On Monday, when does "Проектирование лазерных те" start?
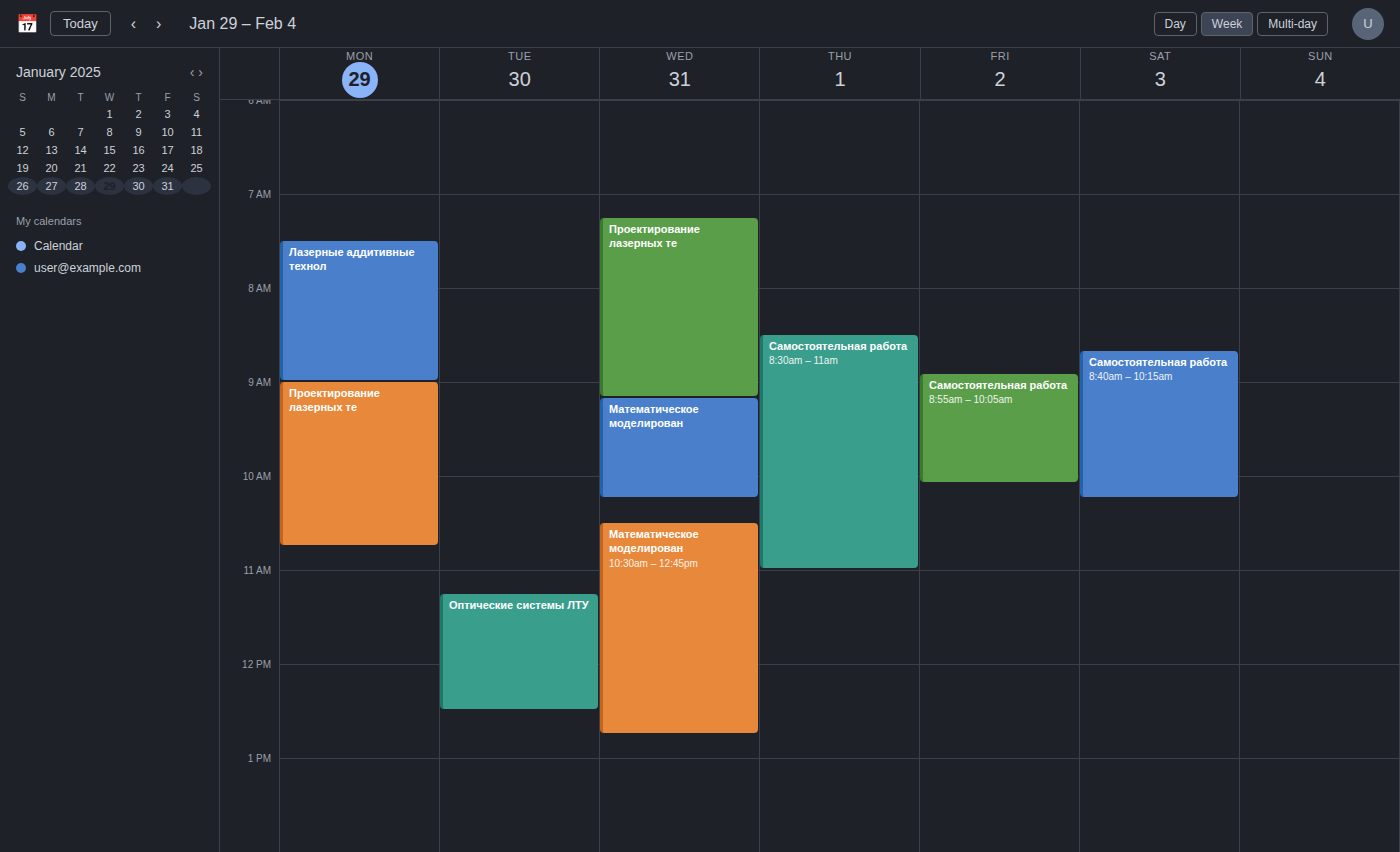
9:00 AM